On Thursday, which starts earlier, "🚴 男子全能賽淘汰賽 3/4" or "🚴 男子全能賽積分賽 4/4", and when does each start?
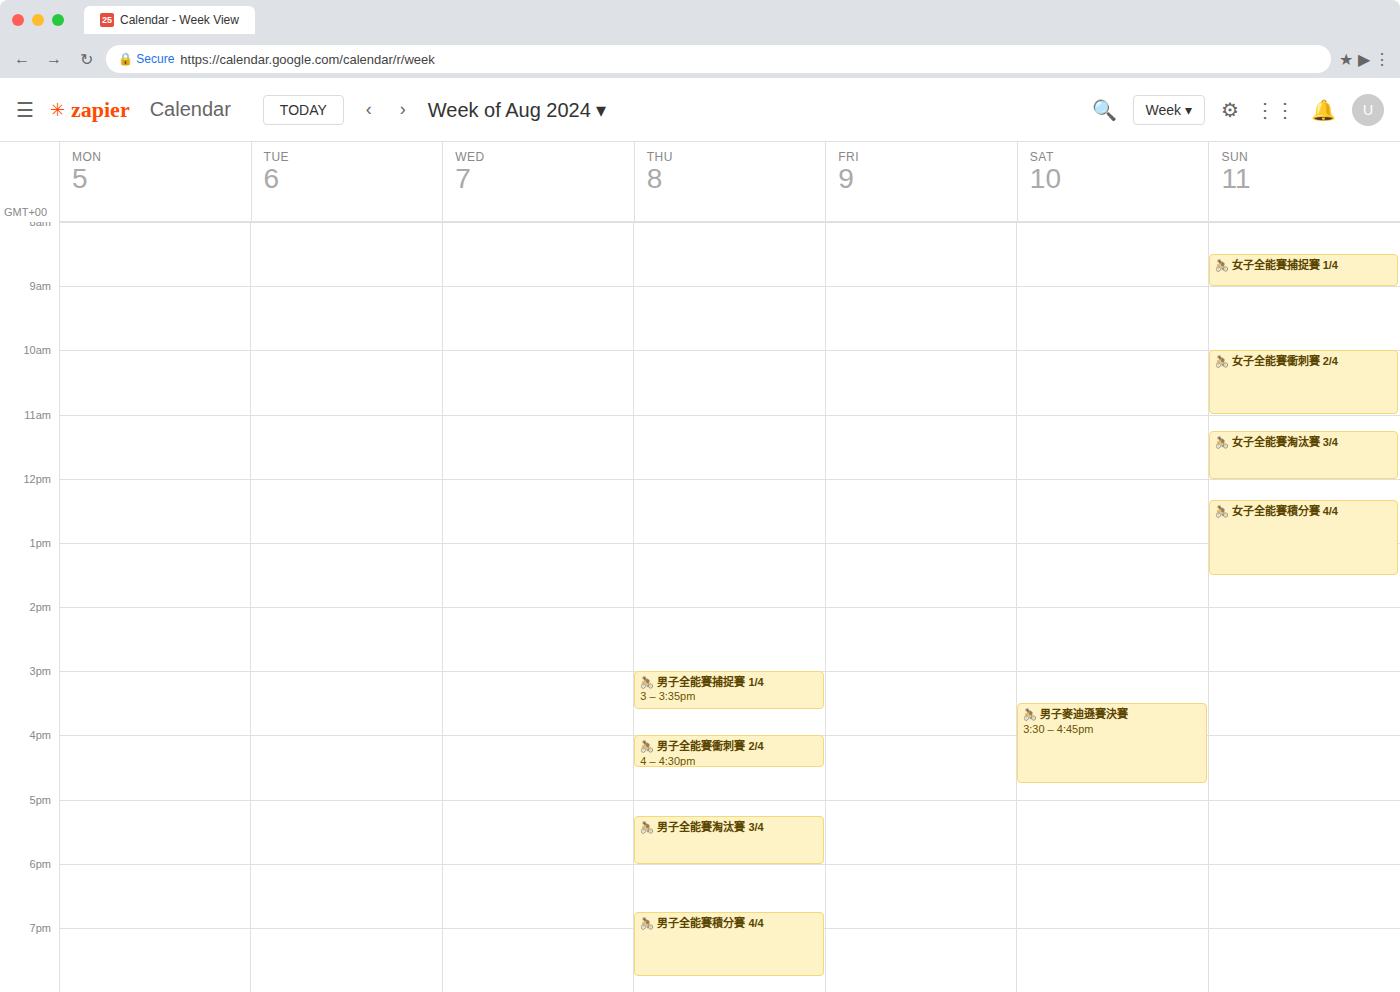
"🚴 男子全能賽淘汰賽 3/4" 17:15; "🚴 男子全能賽積分賽 4/4" 18:45.